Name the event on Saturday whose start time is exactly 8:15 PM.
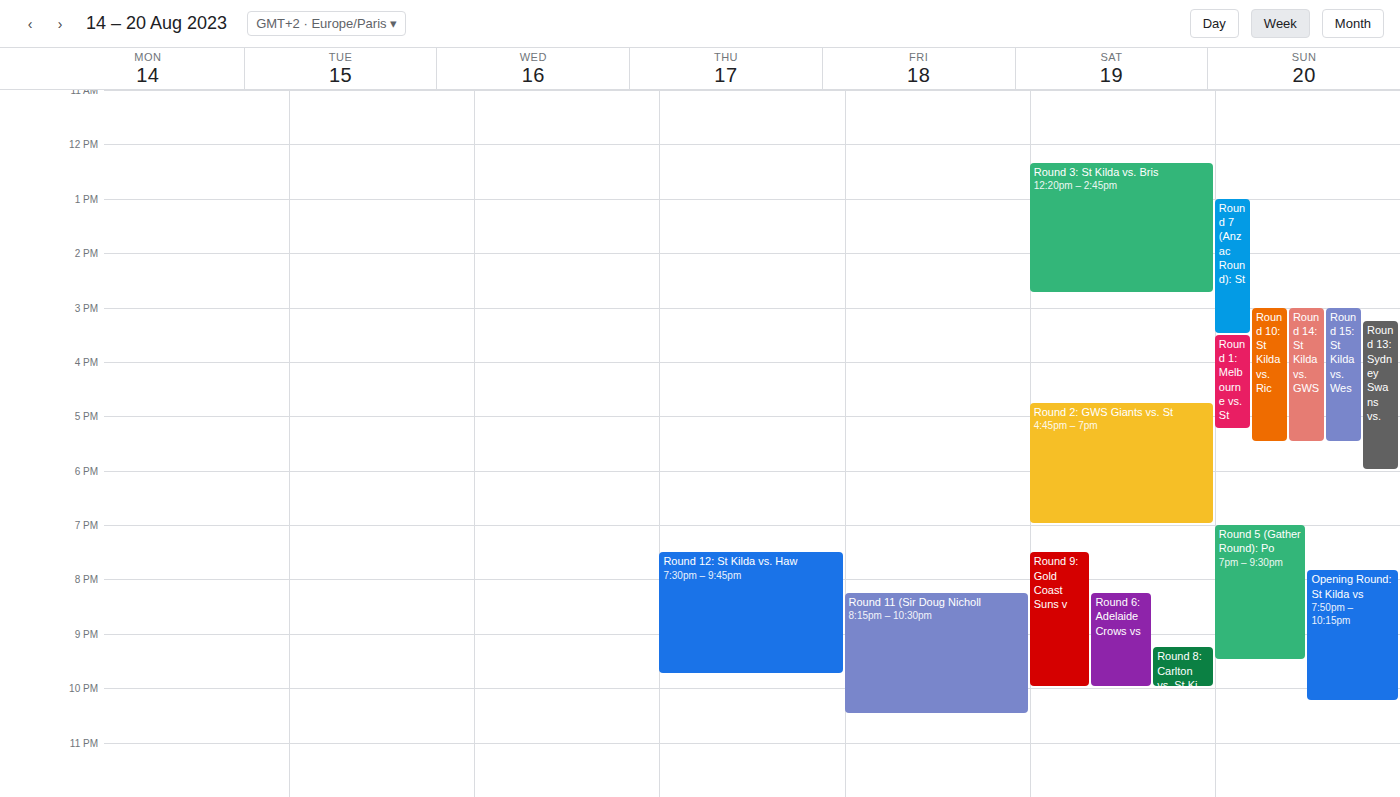
"Round 6: Adelaide Crows vs"